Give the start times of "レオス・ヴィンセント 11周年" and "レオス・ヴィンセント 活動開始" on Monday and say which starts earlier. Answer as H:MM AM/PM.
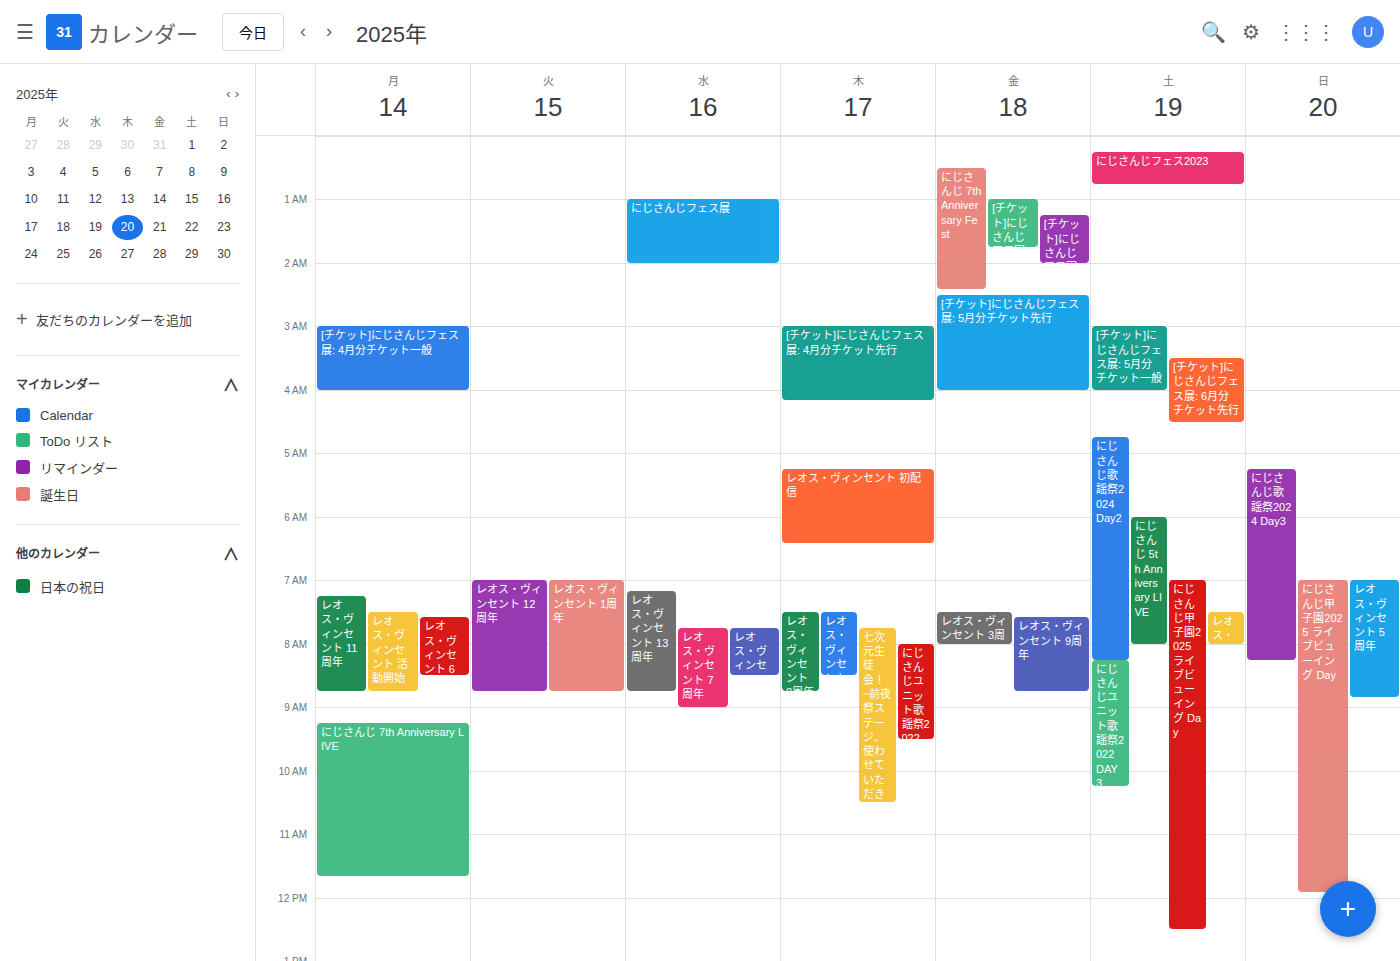
"レオス・ヴィンセント 11周年" 7:15 AM; "レオス・ヴィンセント 活動開始" 7:30 AM.